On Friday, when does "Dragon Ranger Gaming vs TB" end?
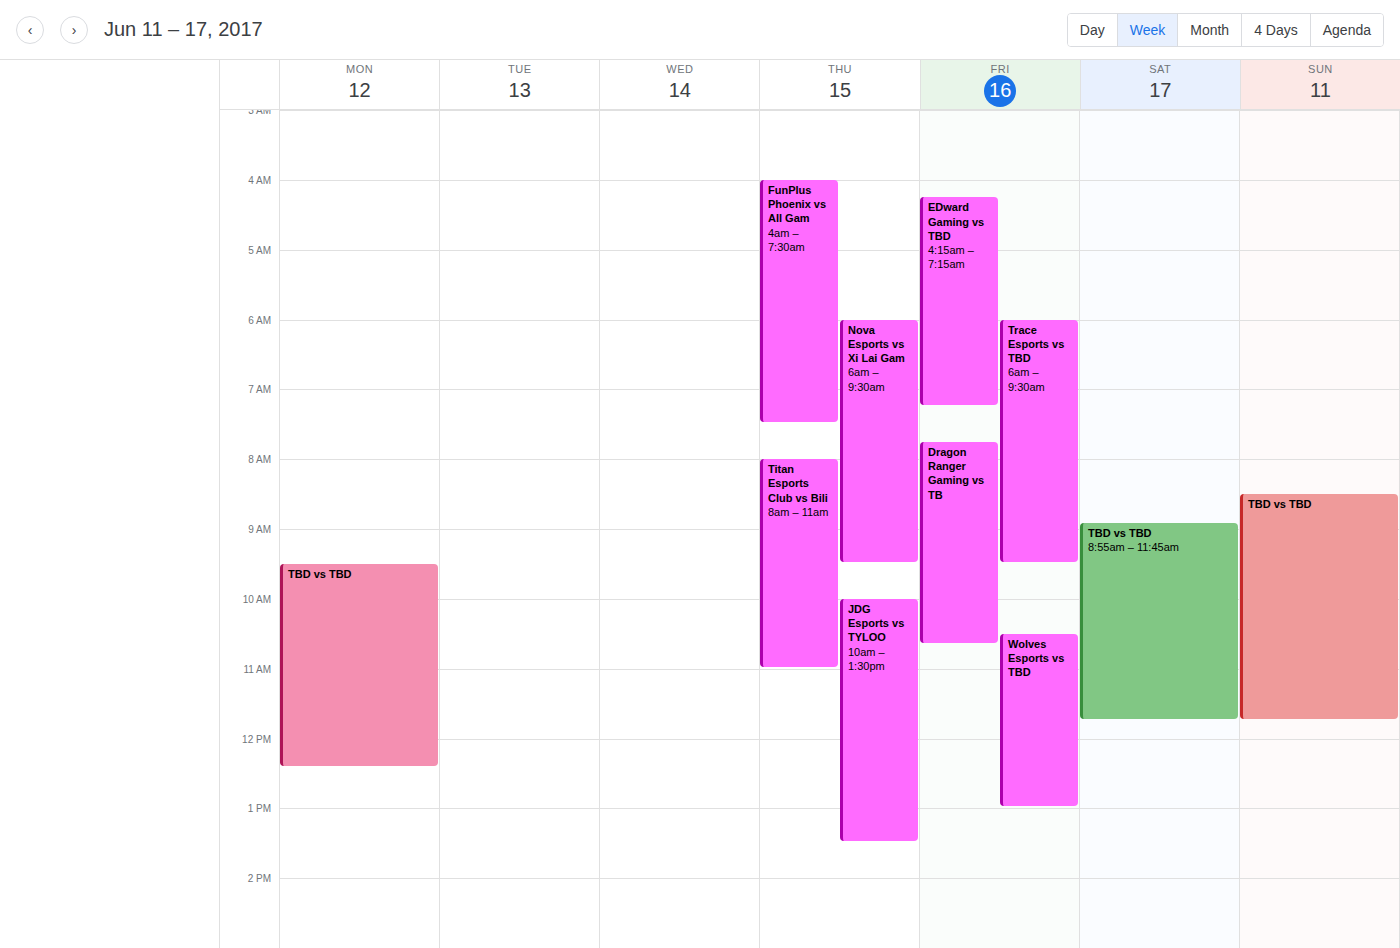
10:40 AM